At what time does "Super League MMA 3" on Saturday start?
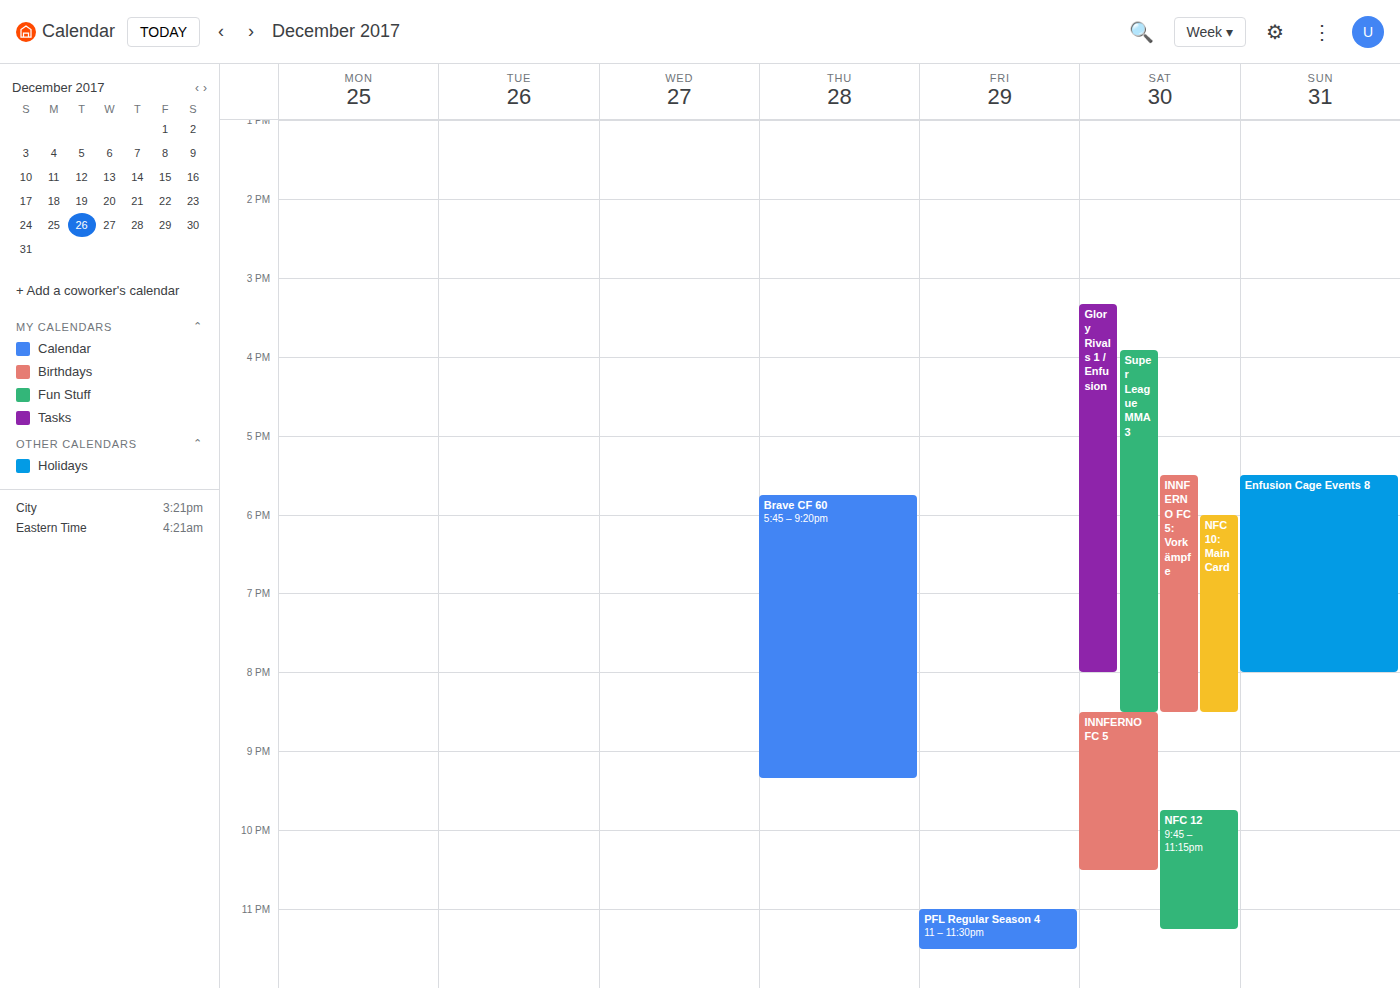
3:55 PM